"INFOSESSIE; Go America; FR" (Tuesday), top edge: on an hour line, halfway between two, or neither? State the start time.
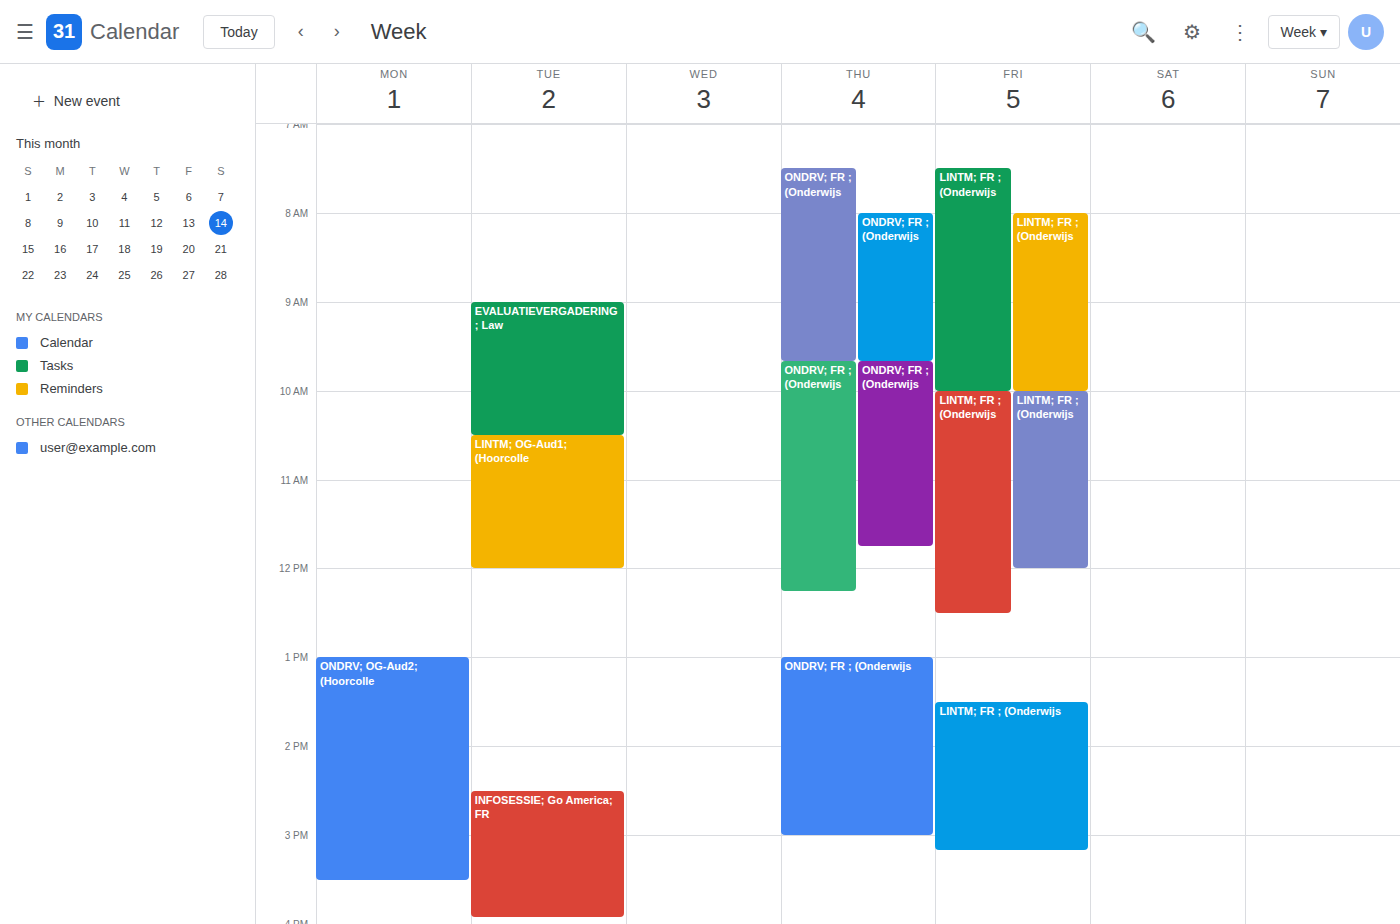
2:30 PM -- halfway between the 2 PM and 3 PM lines.